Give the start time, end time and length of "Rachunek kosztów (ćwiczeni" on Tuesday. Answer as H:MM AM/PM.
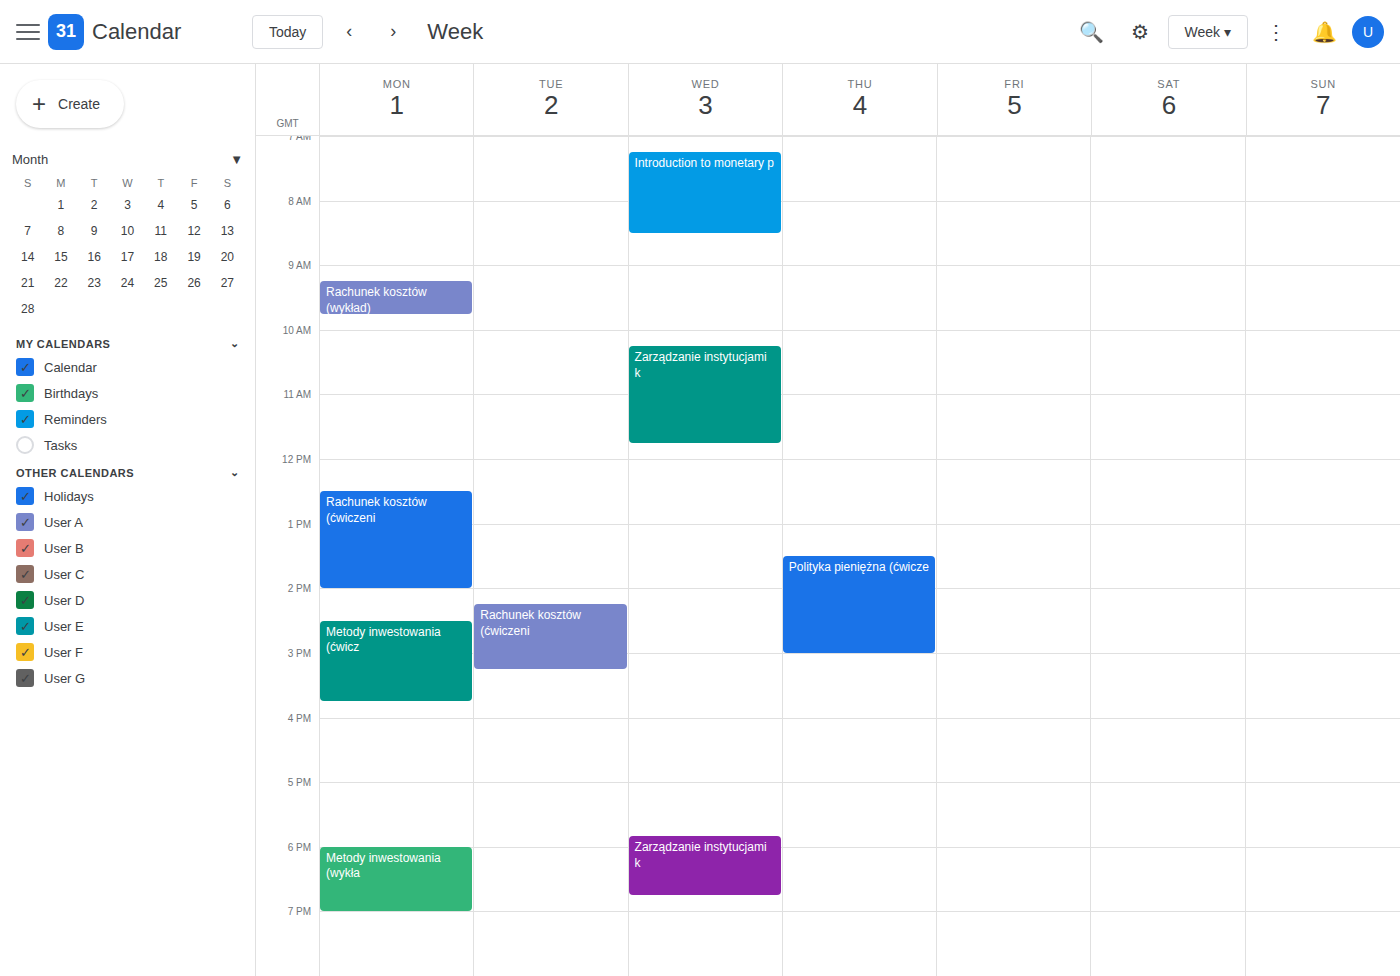
2:15 PM to 3:15 PM, 1 hour